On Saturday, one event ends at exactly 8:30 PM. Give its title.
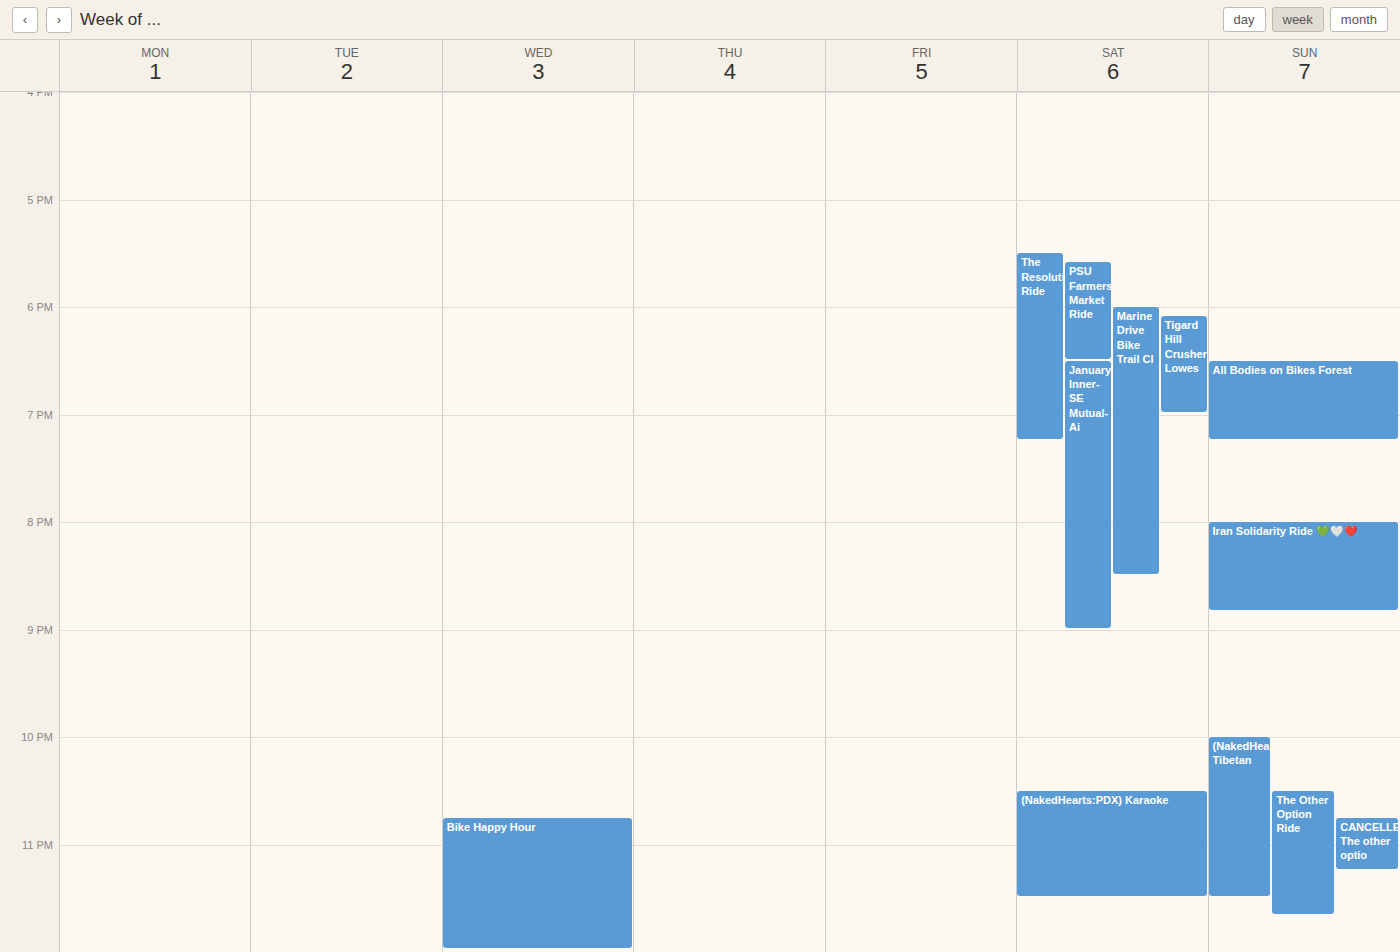
"Marine Drive Bike Trail Cl"